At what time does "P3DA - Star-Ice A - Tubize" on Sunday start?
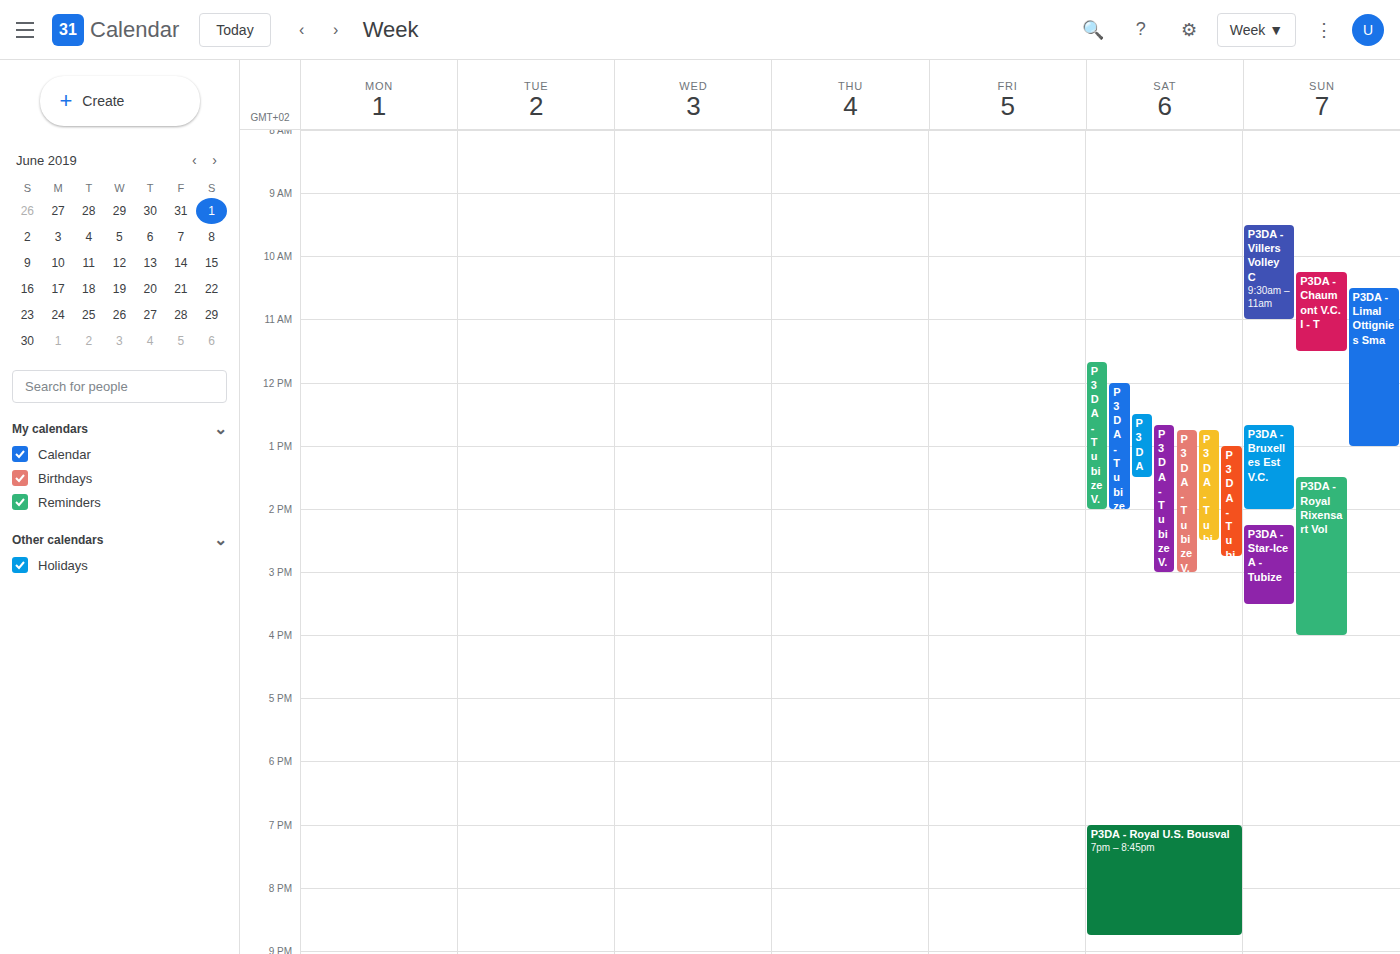
2:15 PM